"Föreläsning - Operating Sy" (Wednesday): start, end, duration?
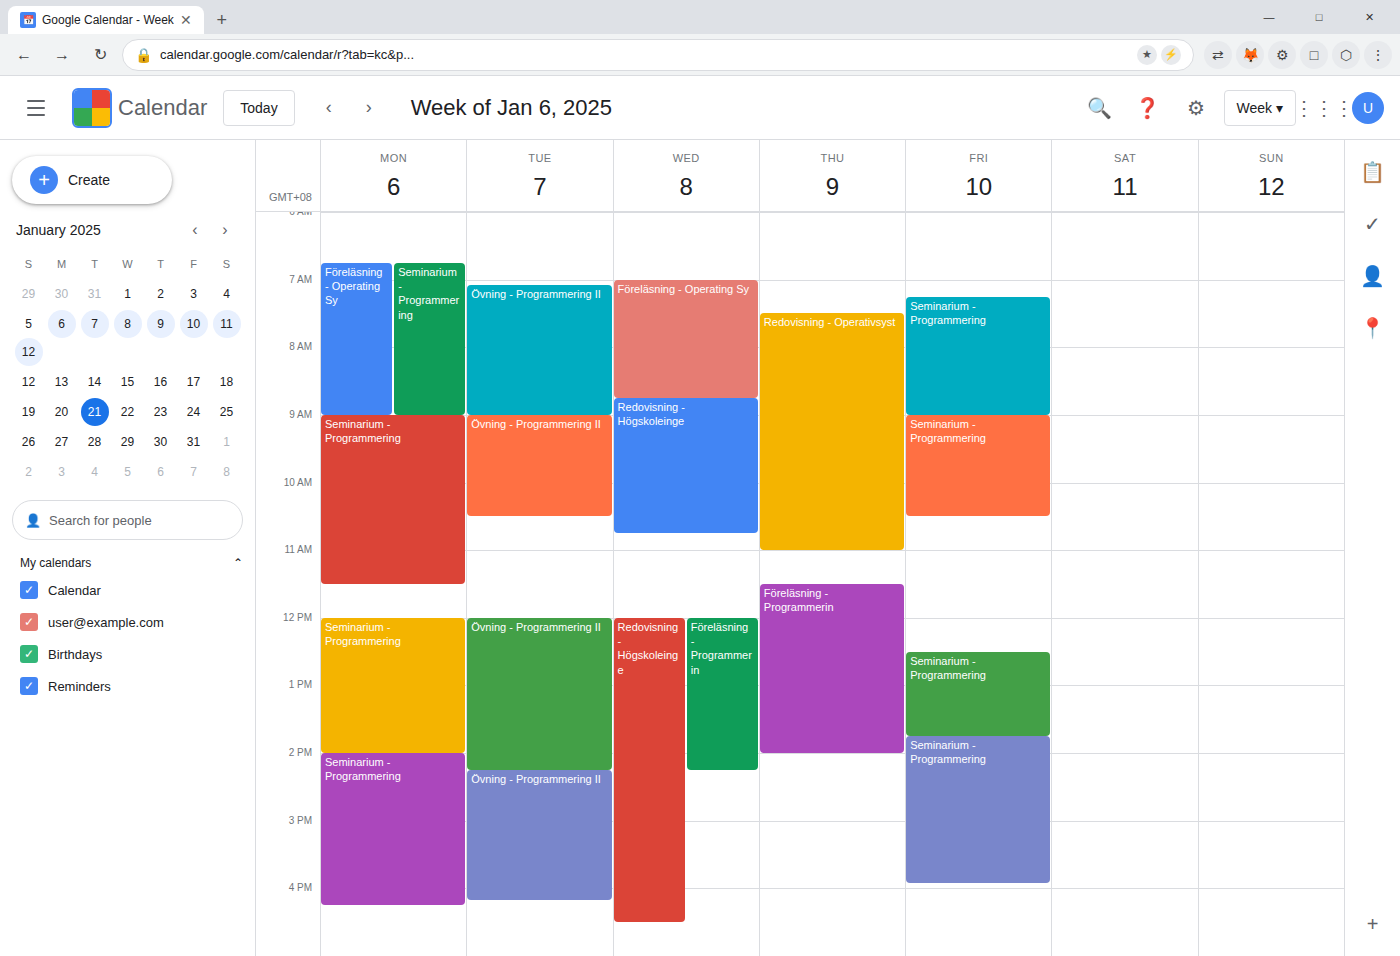
7:00 AM to 8:45 AM, 1 hour 45 minutes